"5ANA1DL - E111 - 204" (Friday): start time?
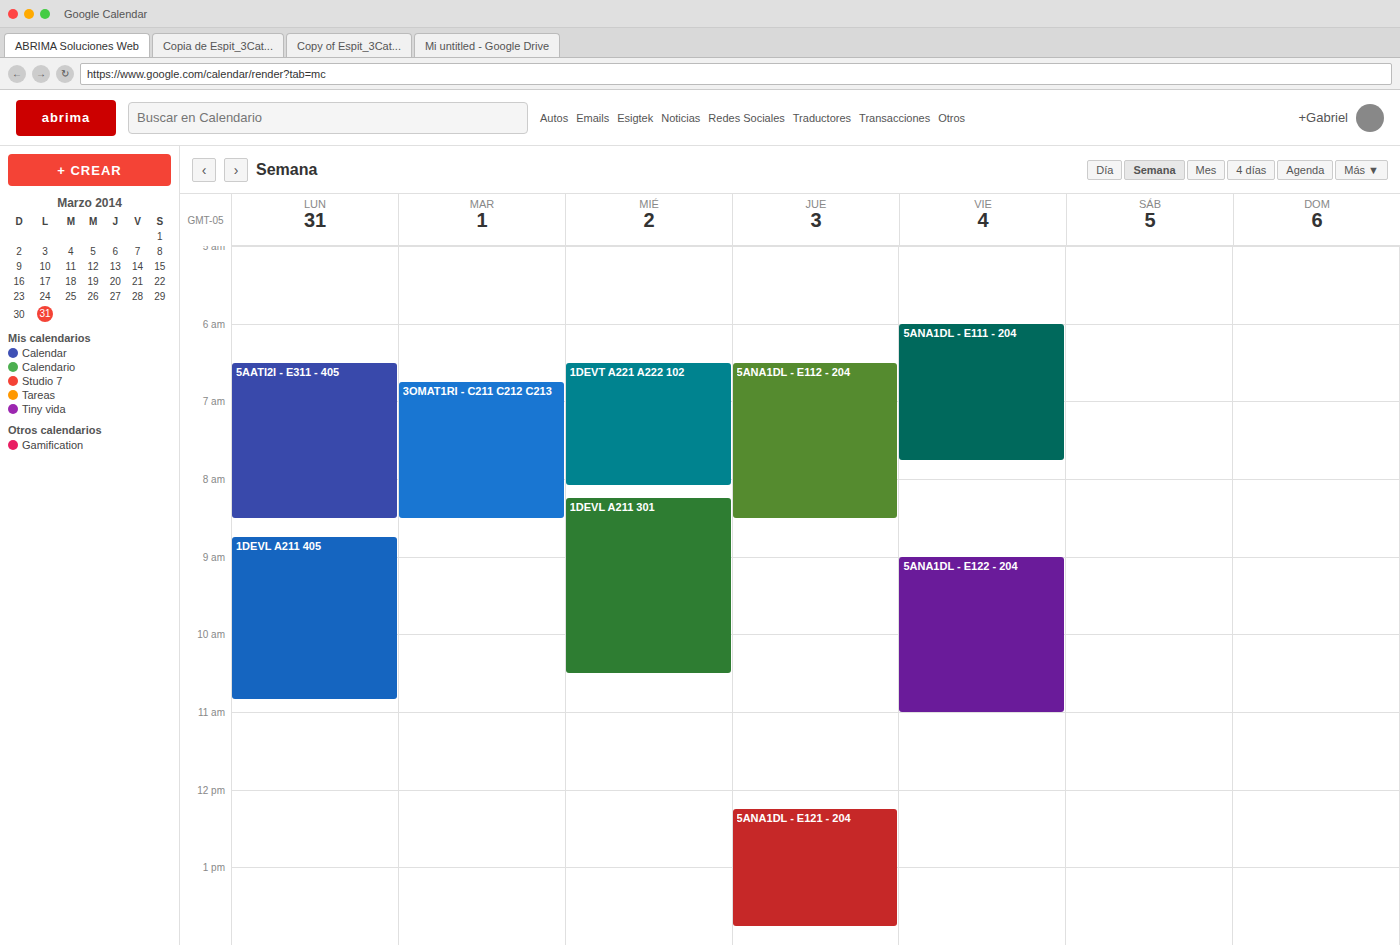
6:00 AM